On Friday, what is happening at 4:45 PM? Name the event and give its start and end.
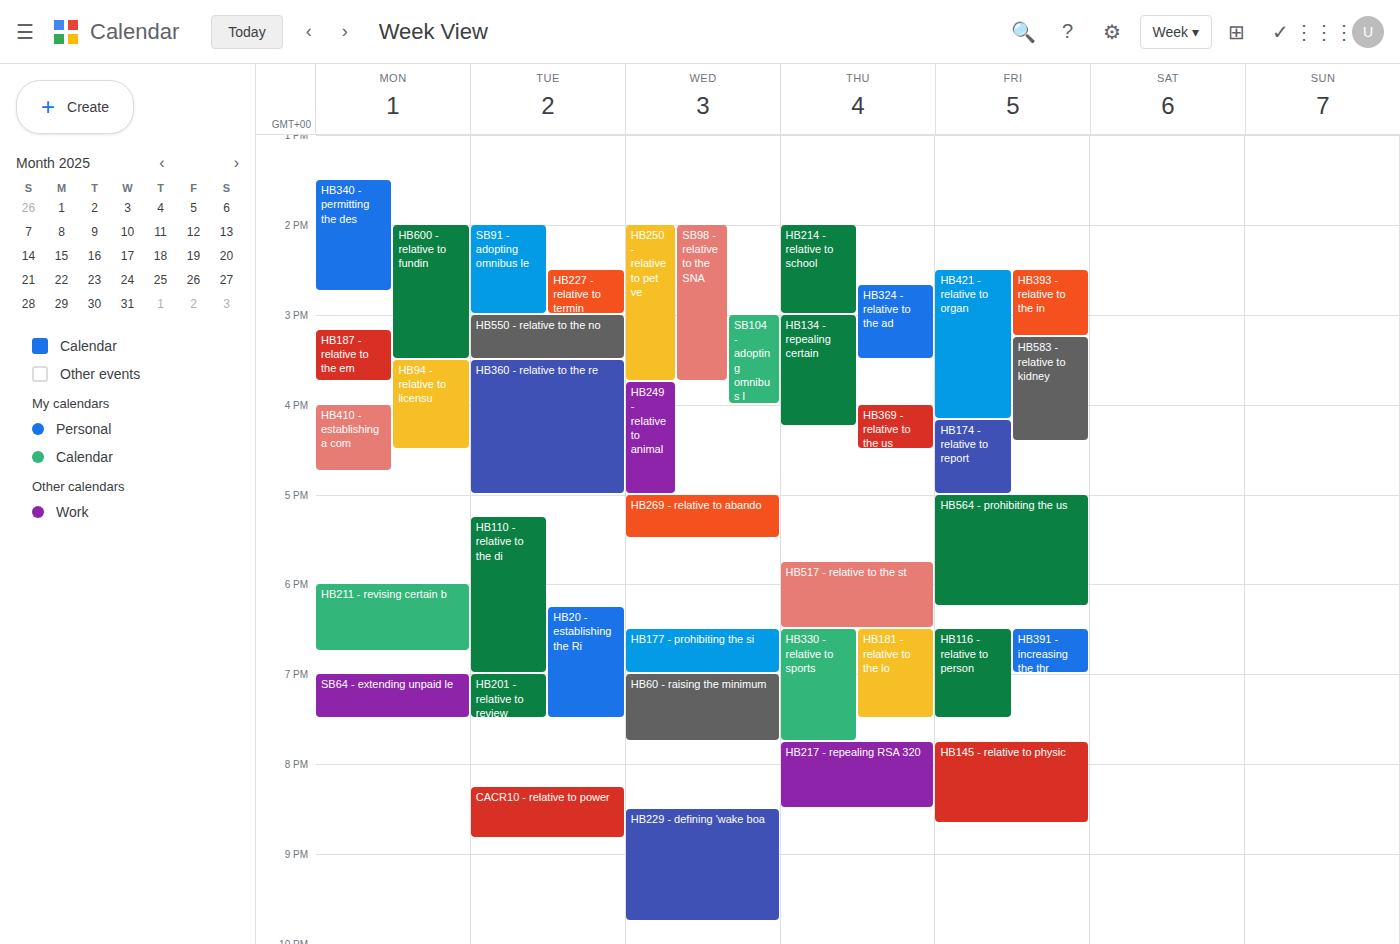
"HB174 - relative to report", 4:10 PM to 5:00 PM